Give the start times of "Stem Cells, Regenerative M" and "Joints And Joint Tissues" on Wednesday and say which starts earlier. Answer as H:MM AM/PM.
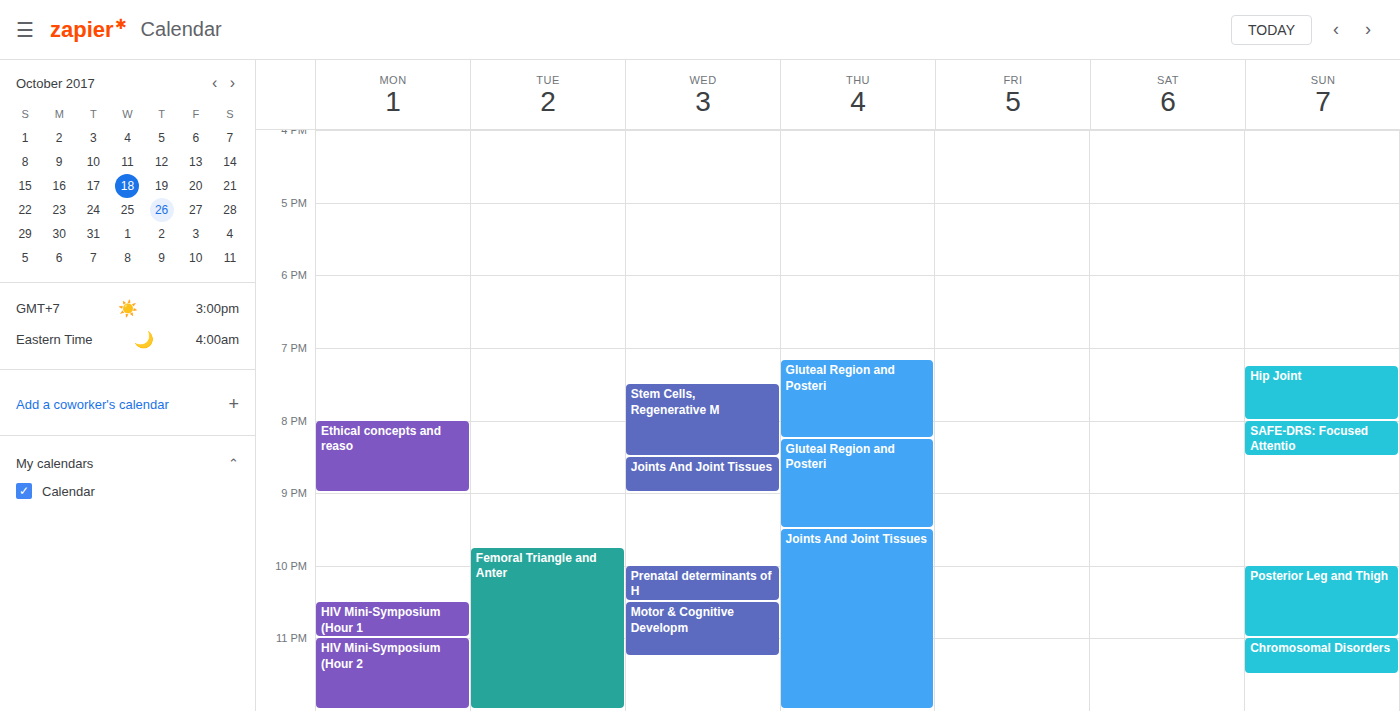
"Stem Cells, Regenerative M" 7:30 PM; "Joints And Joint Tissues" 8:30 PM.